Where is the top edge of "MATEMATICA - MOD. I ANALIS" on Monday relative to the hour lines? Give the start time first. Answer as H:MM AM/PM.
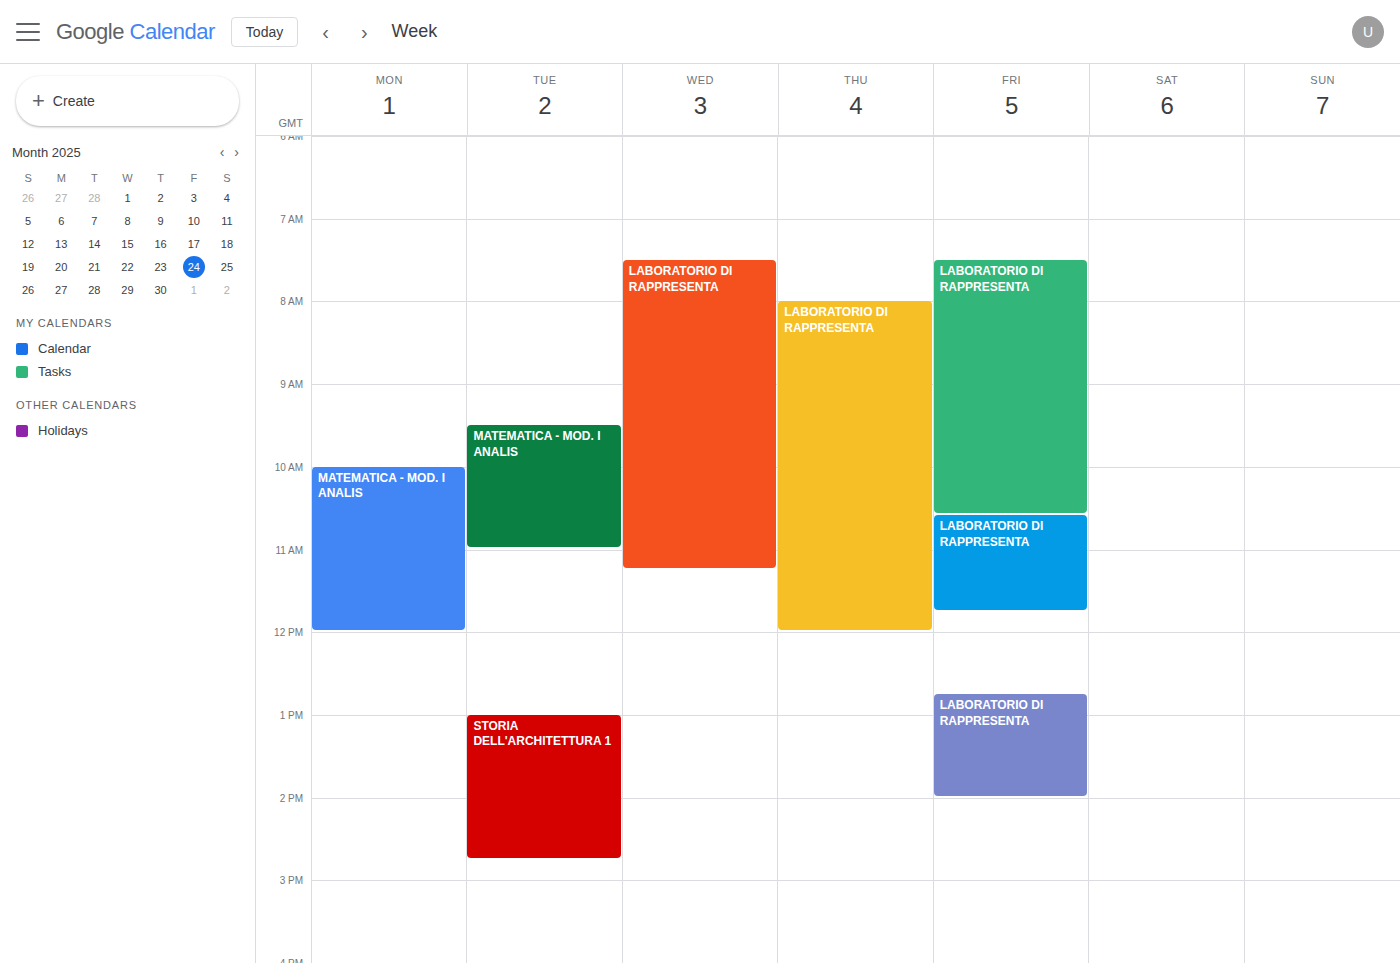
10:00 AM -- exactly on the 10 AM line.